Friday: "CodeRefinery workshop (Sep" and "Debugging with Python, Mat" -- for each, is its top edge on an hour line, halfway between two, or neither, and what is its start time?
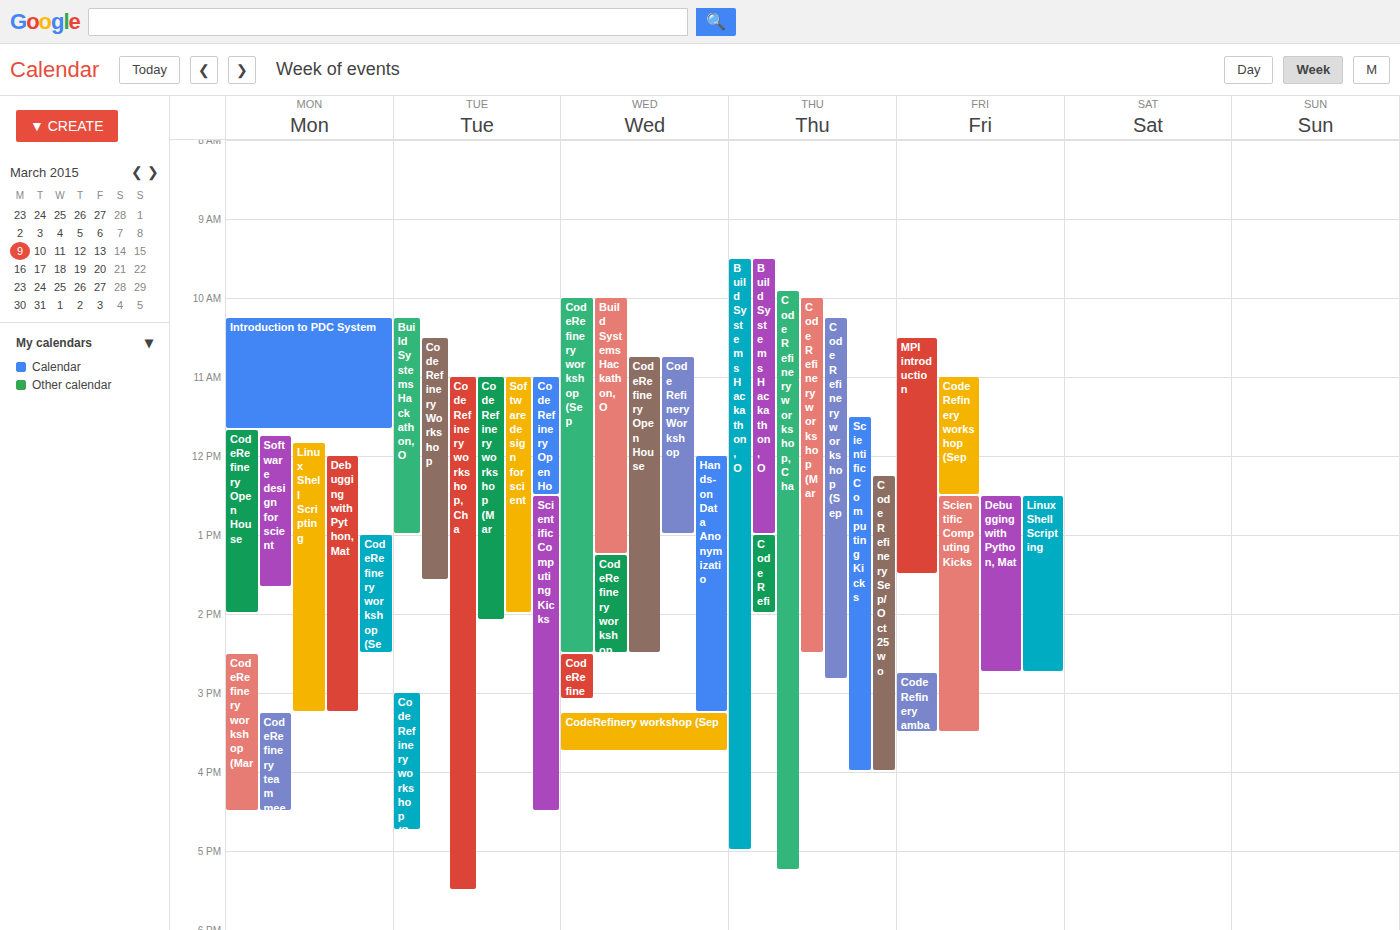
"CodeRefinery workshop (Sep": 11:00 AM, exactly on the 11 AM line. "Debugging with Python, Mat": 12:30 PM, halfway between the 12 PM and 1 PM lines.